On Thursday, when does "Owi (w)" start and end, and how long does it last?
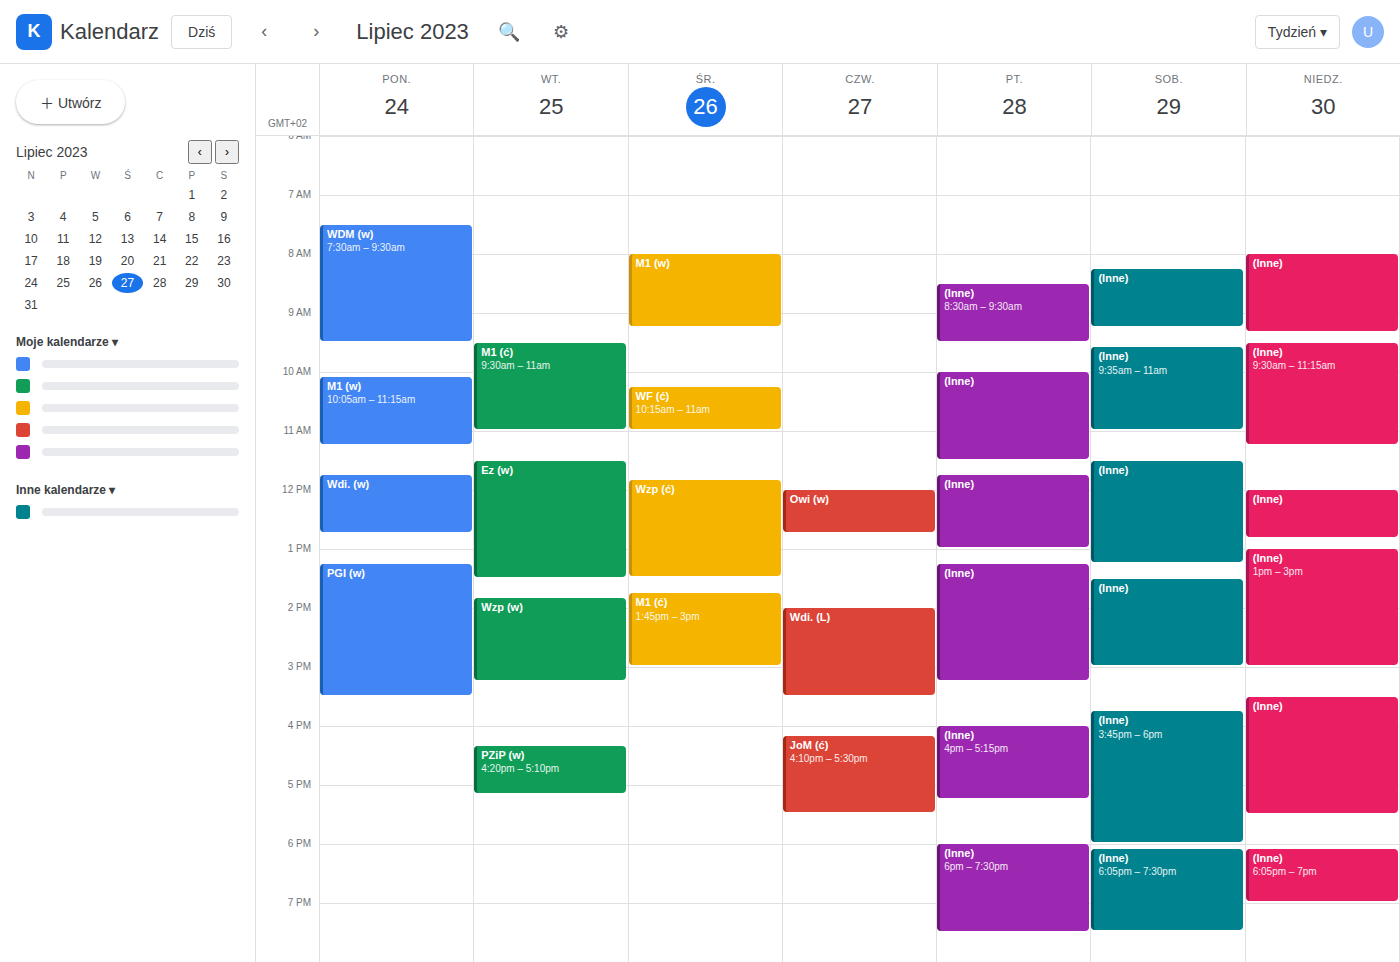
12:00 PM to 12:45 PM, 45 minutes